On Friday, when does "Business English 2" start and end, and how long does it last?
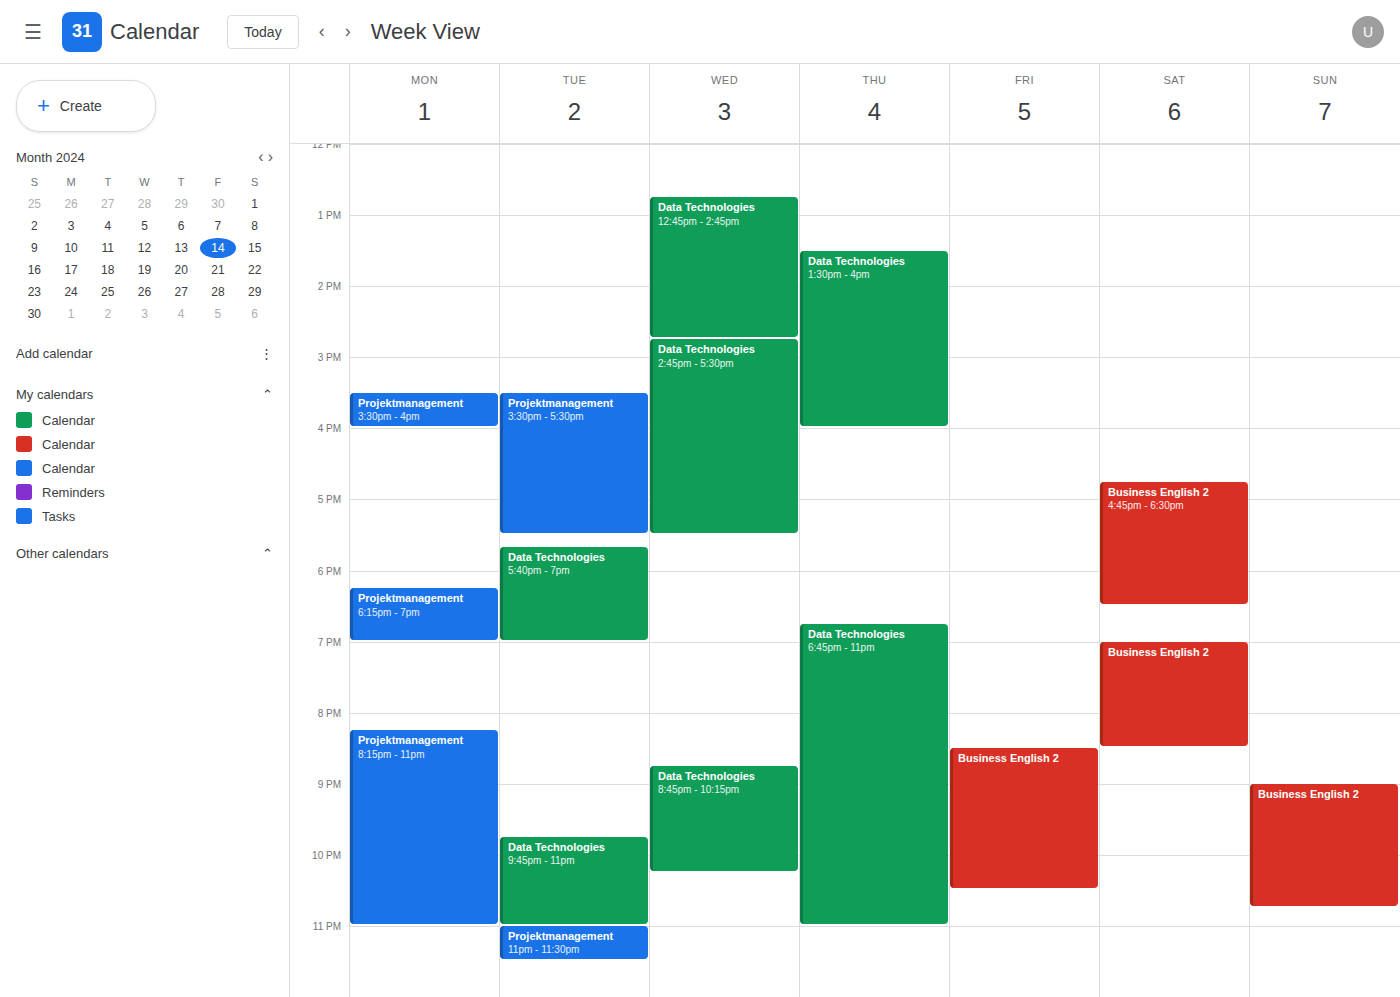
8:30 PM to 10:30 PM, 2 hours